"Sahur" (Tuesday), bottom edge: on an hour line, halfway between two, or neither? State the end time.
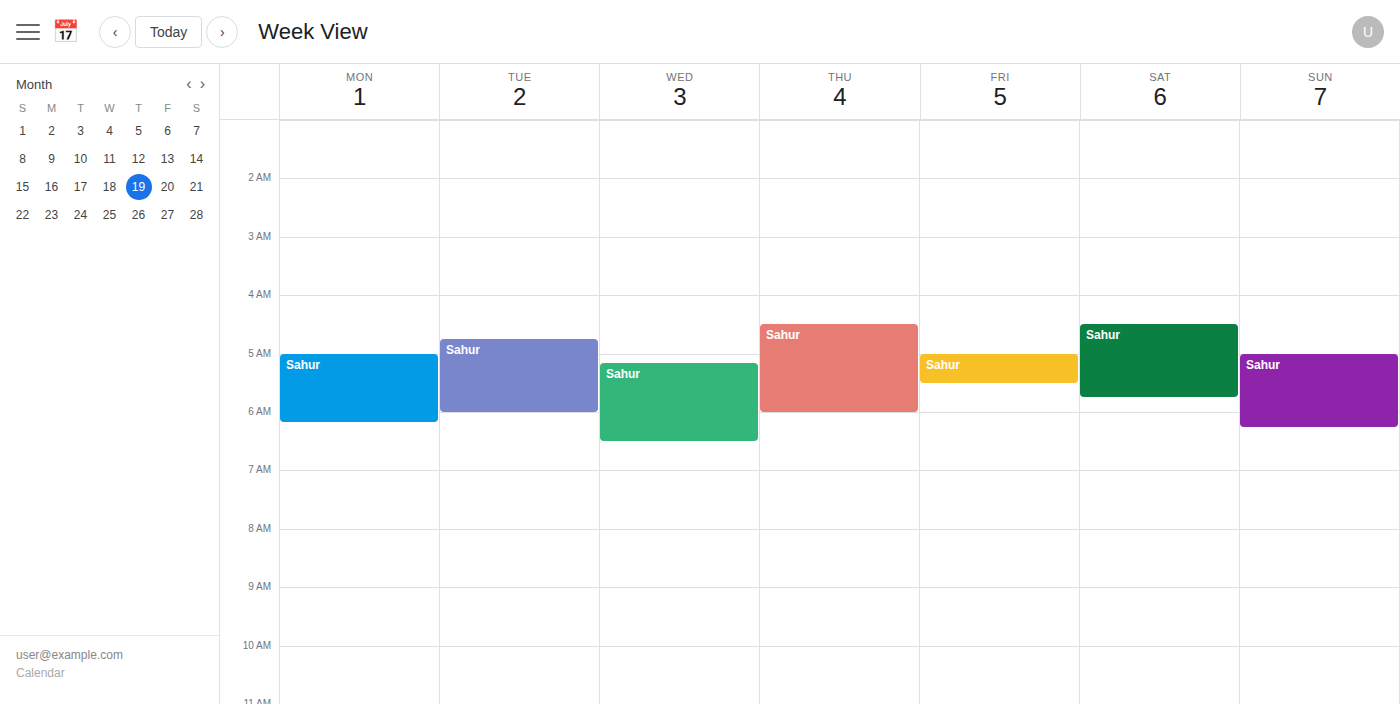
6:00 AM -- exactly on the 6 AM line.